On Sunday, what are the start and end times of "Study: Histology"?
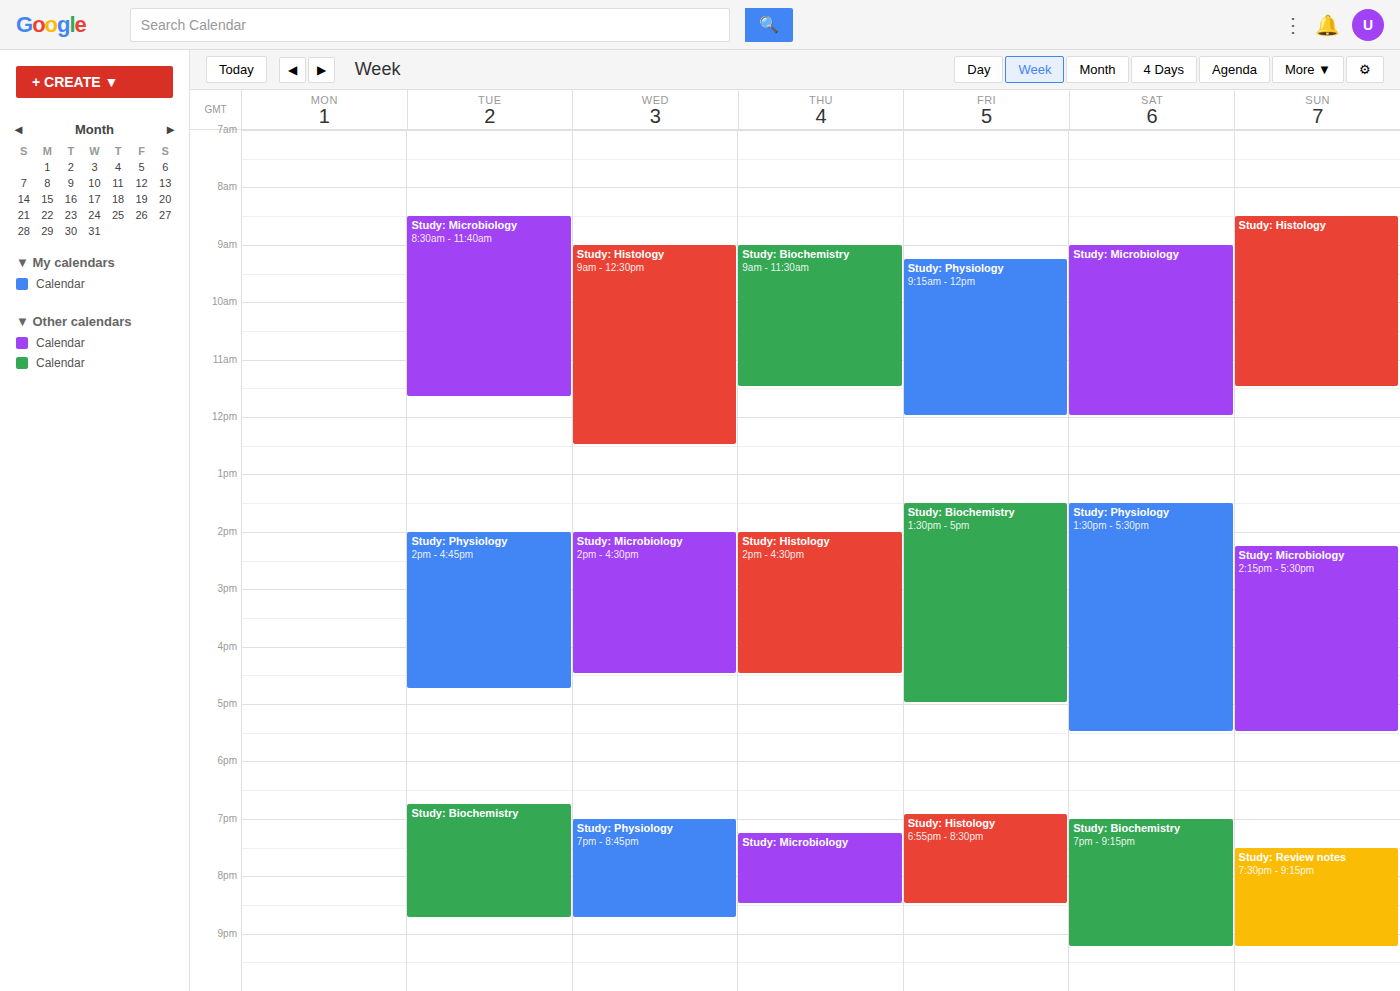
08:30 to 11:30